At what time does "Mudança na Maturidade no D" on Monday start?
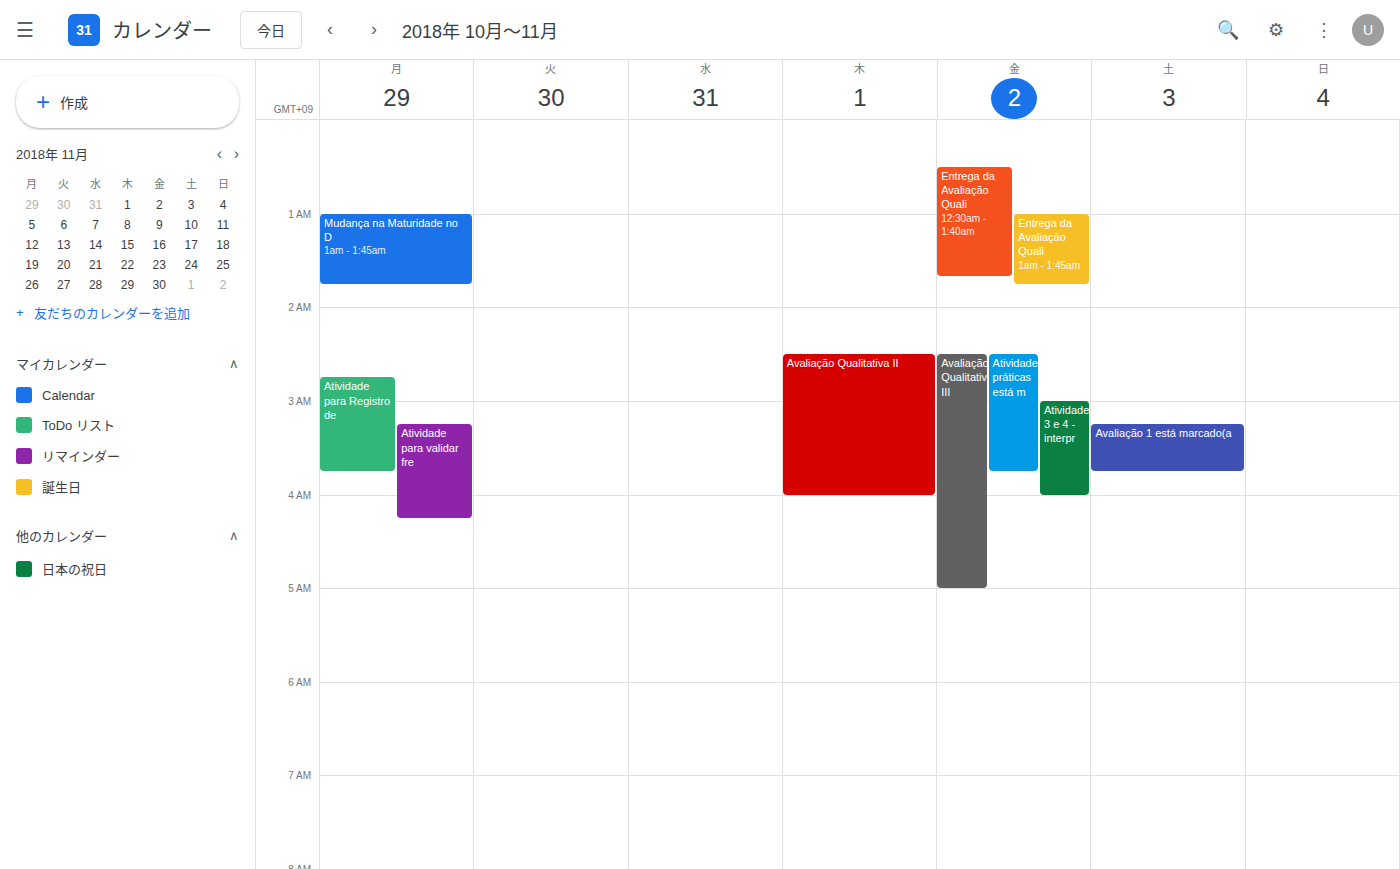
01:00